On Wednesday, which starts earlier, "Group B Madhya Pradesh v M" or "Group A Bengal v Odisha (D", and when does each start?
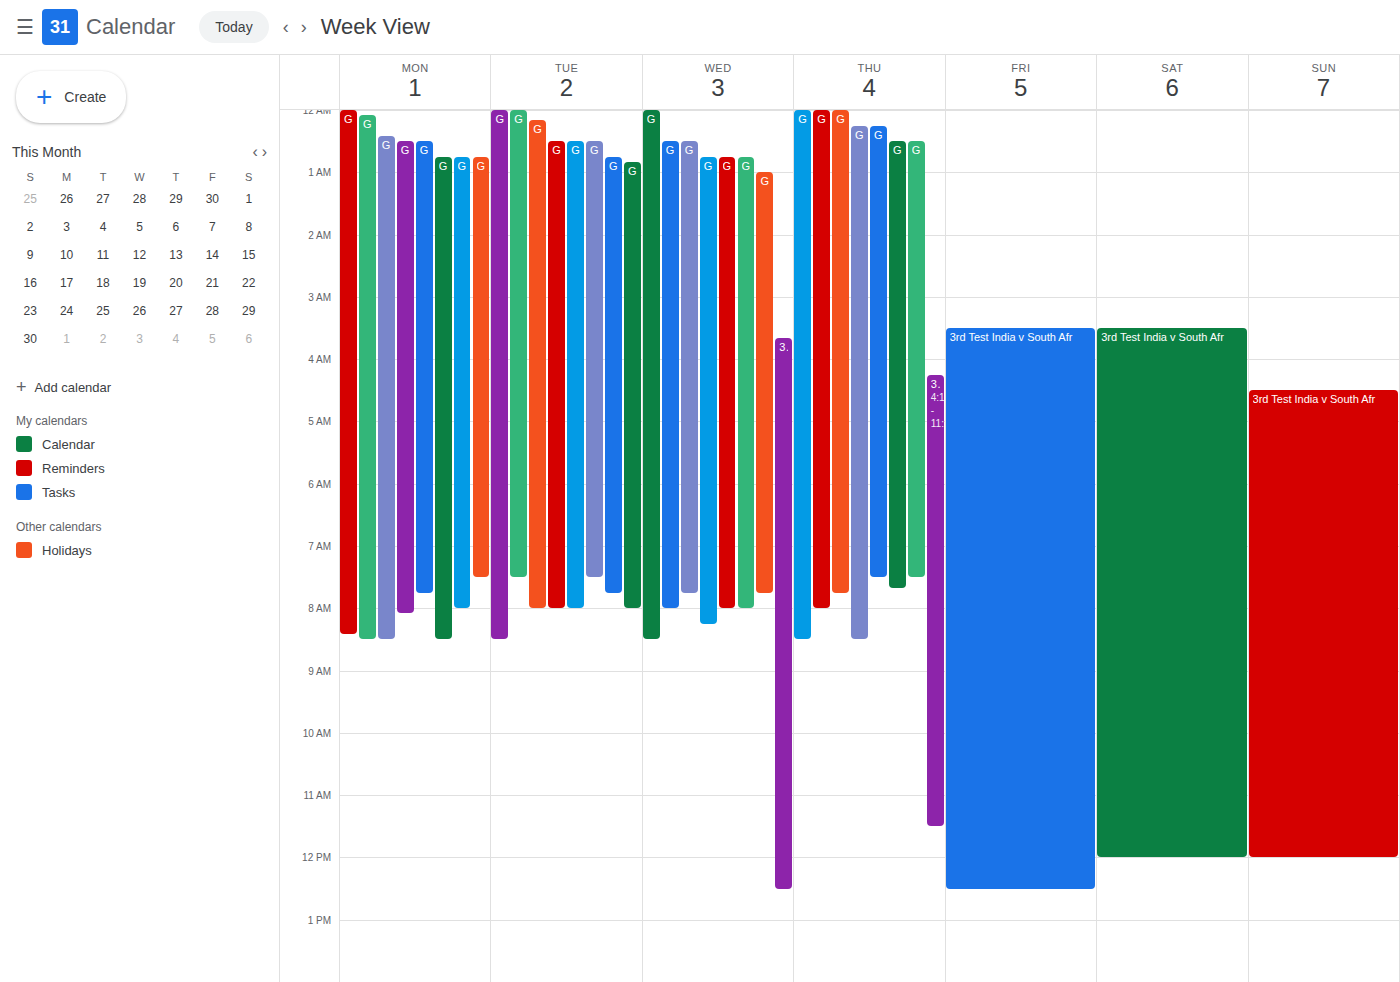
"Group A Bengal v Odisha (D" 12:30 AM; "Group B Madhya Pradesh v M" 1:00 AM.